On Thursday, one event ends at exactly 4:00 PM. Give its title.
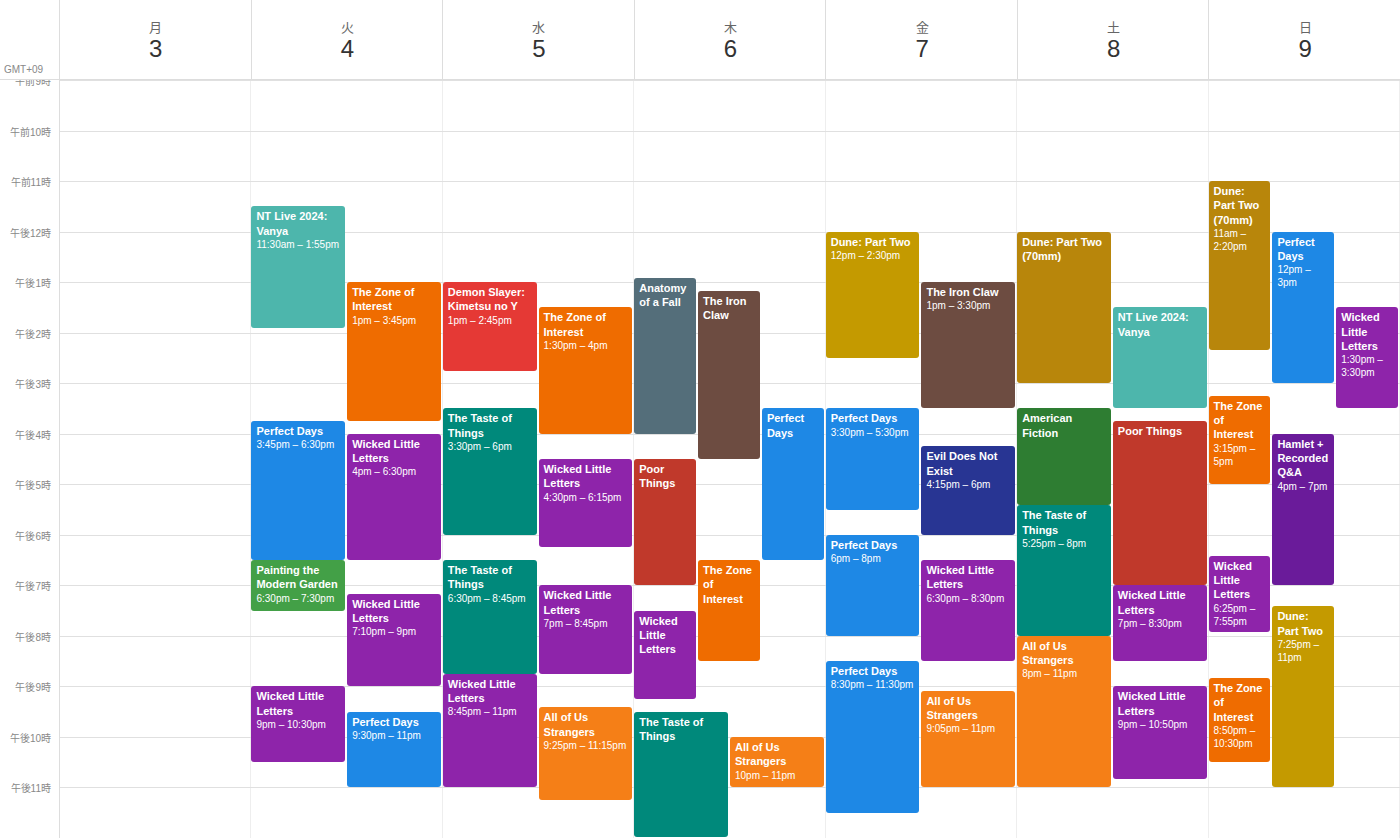
"Anatomy of a Fall"